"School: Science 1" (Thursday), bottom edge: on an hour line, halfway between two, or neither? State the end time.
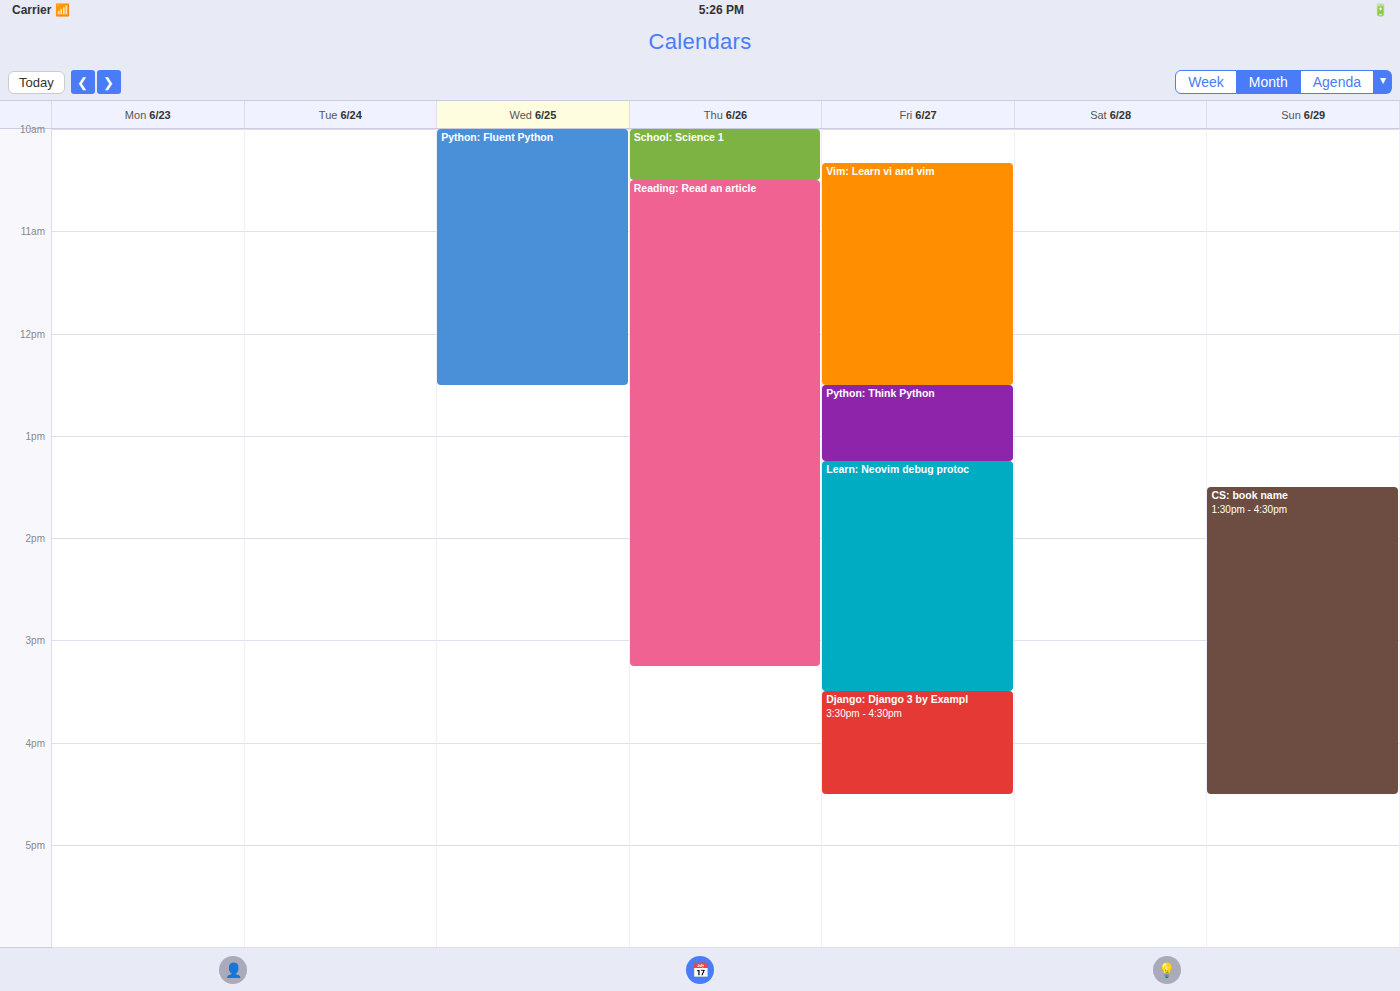
10:30 AM -- halfway between the 10 AM and 11 AM lines.